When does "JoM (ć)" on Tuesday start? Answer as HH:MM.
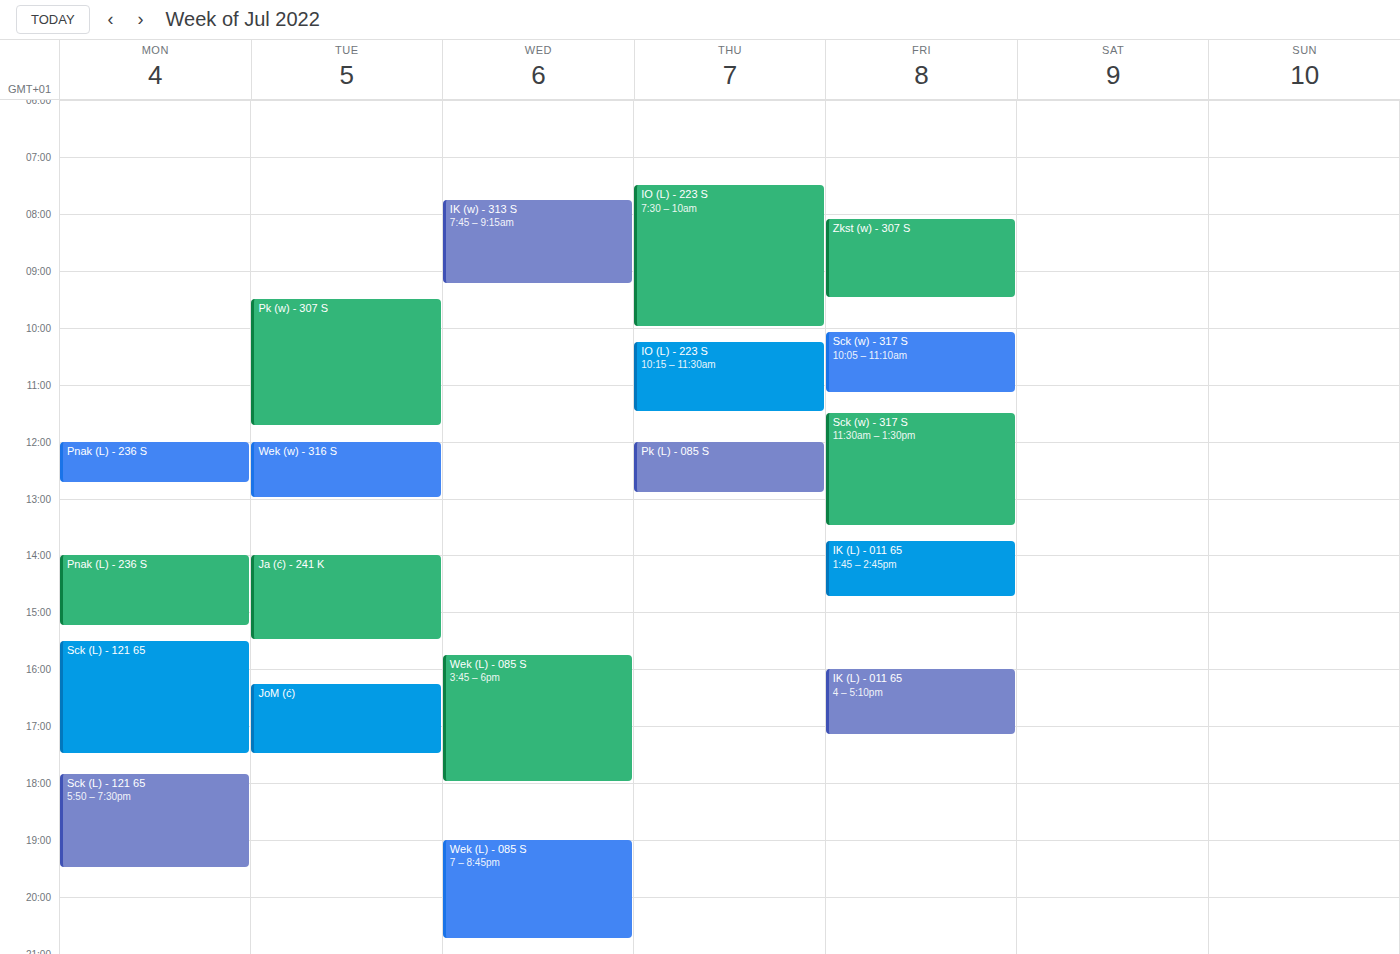
16:15